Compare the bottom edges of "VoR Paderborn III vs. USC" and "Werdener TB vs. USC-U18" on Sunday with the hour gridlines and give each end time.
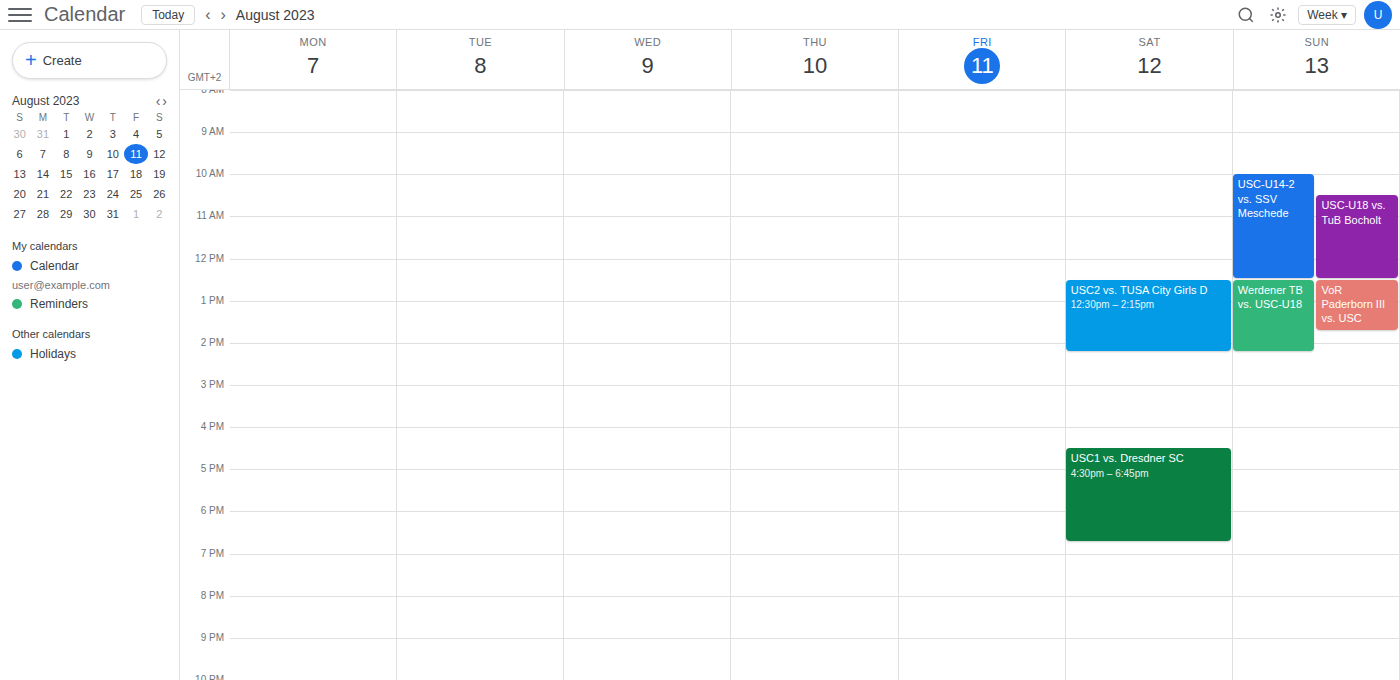
"VoR Paderborn III vs. USC": 1:45 PM, neither: three quarters of the way from the 1 PM line to the 2 PM line. "Werdener TB vs. USC-U18": 2:15 PM, neither: a quarter of the way from the 2 PM line to the 3 PM line.